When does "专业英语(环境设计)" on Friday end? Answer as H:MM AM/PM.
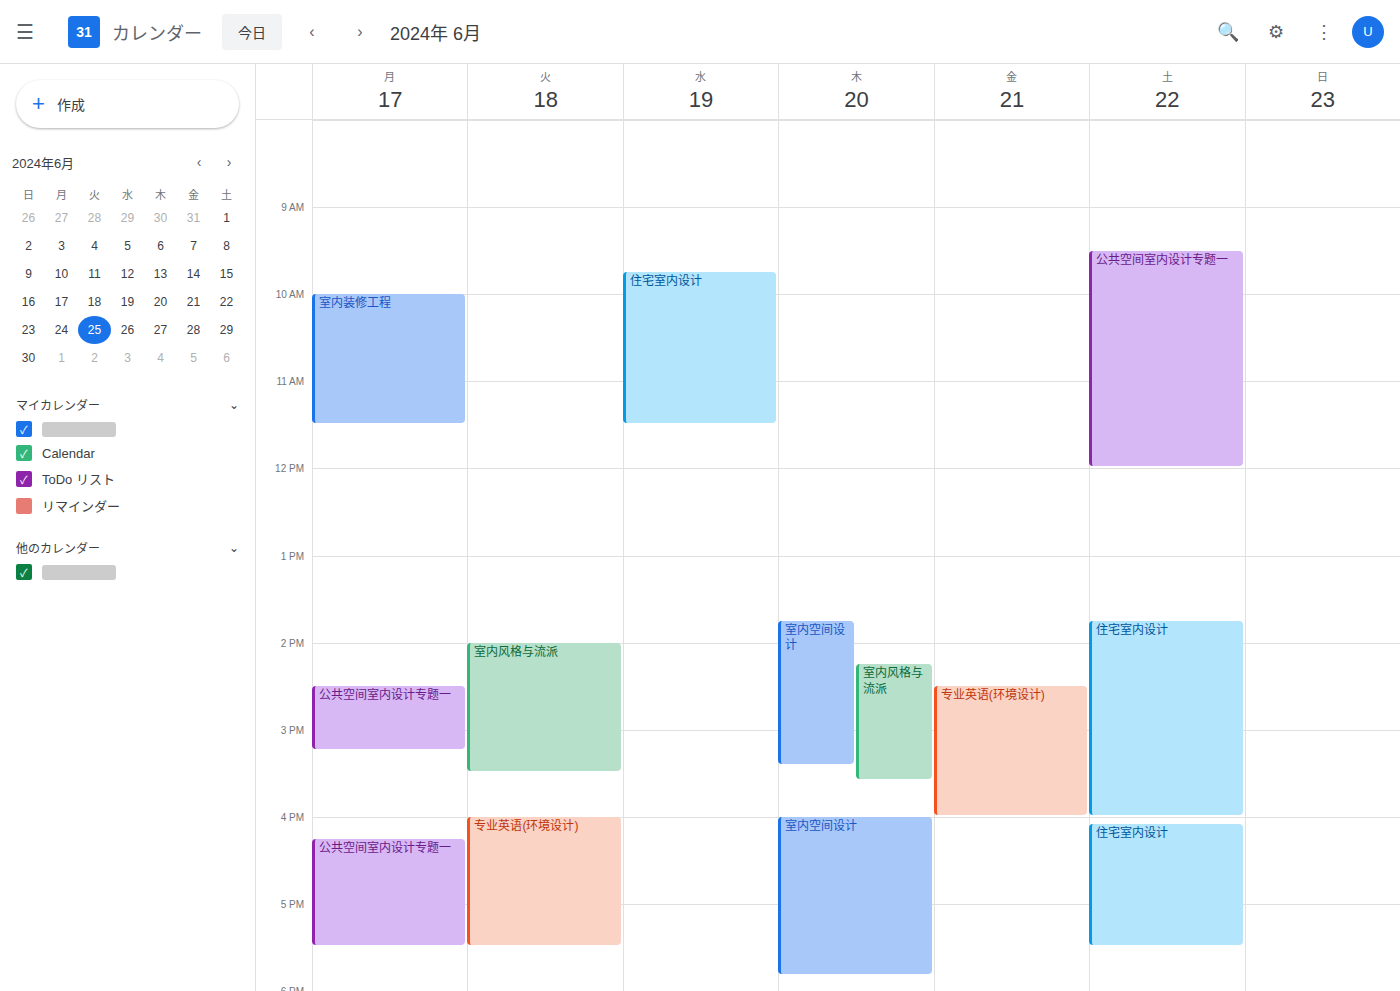
4:00 PM